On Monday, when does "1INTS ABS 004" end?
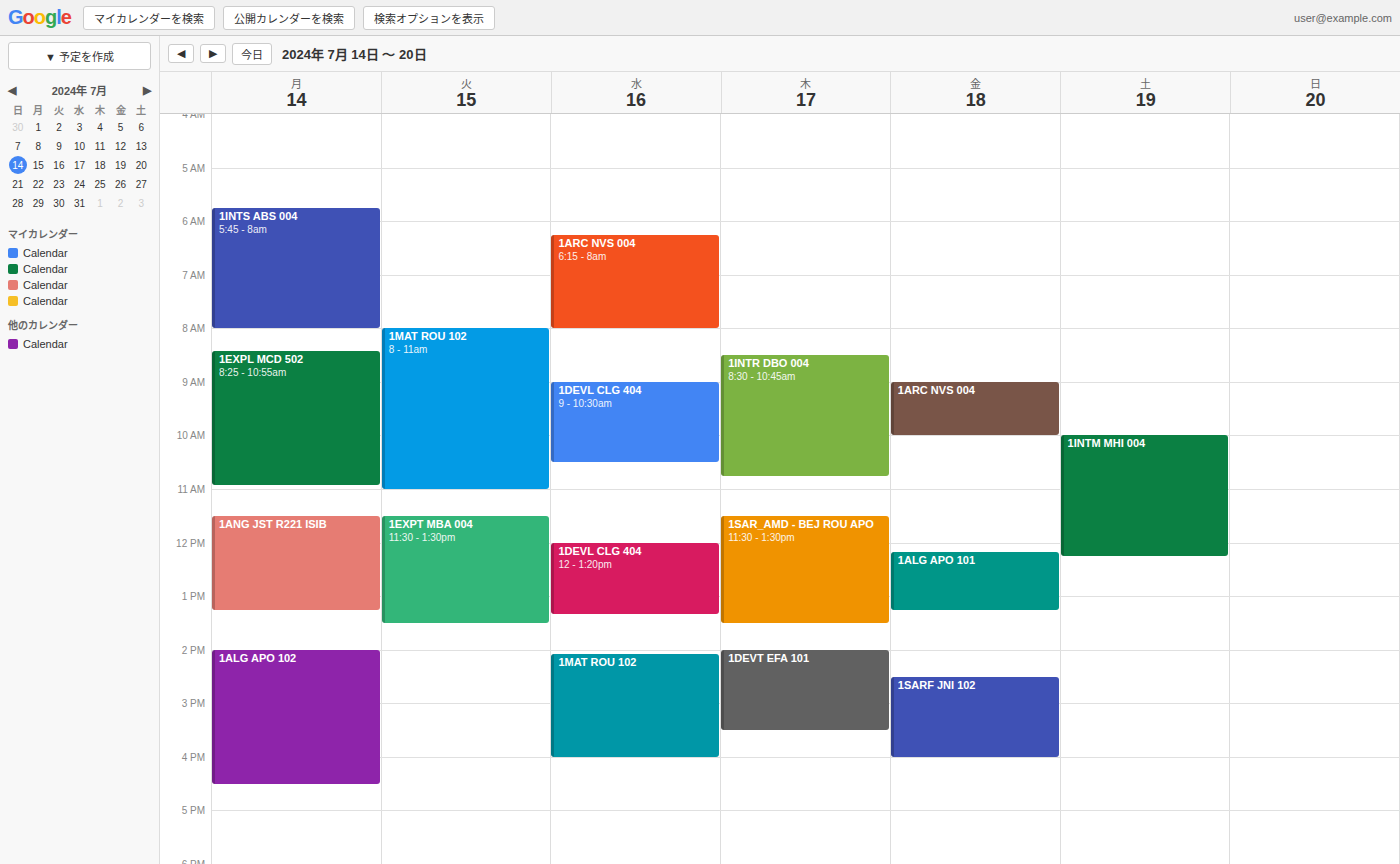
8:00 AM